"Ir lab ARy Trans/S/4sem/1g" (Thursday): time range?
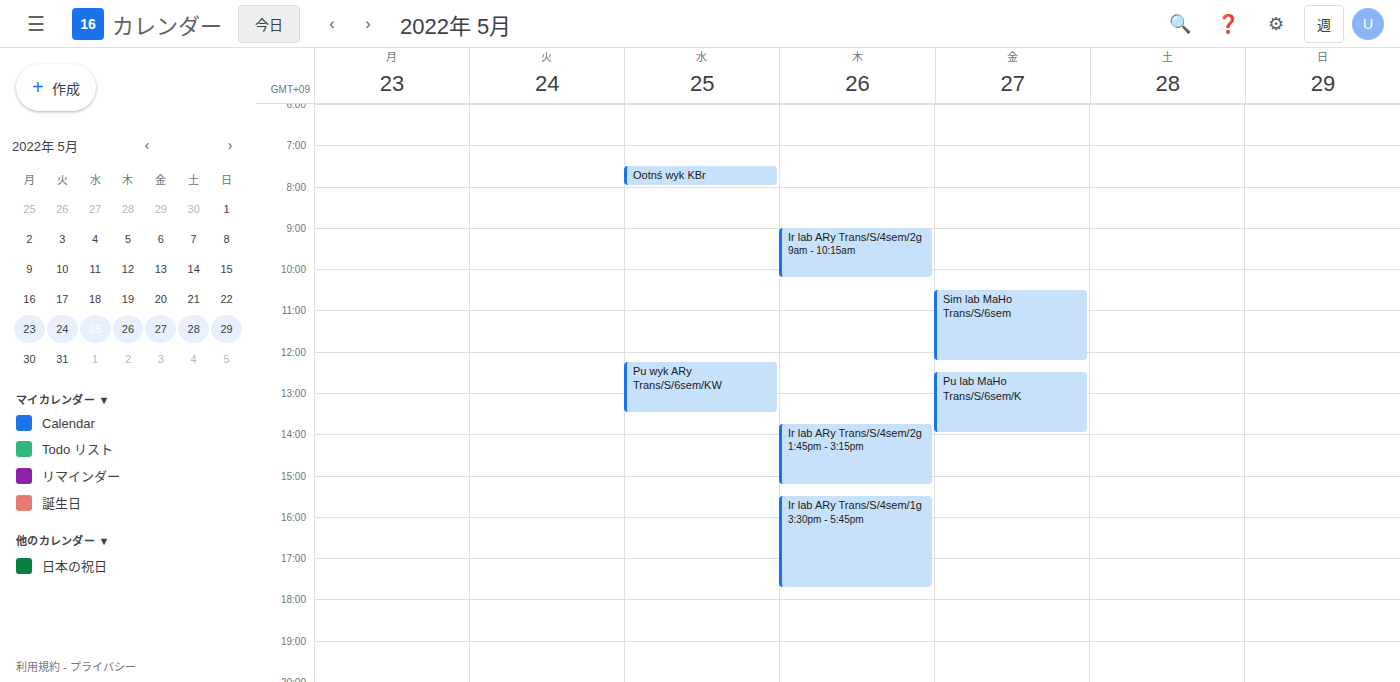
3:30 PM to 5:45 PM